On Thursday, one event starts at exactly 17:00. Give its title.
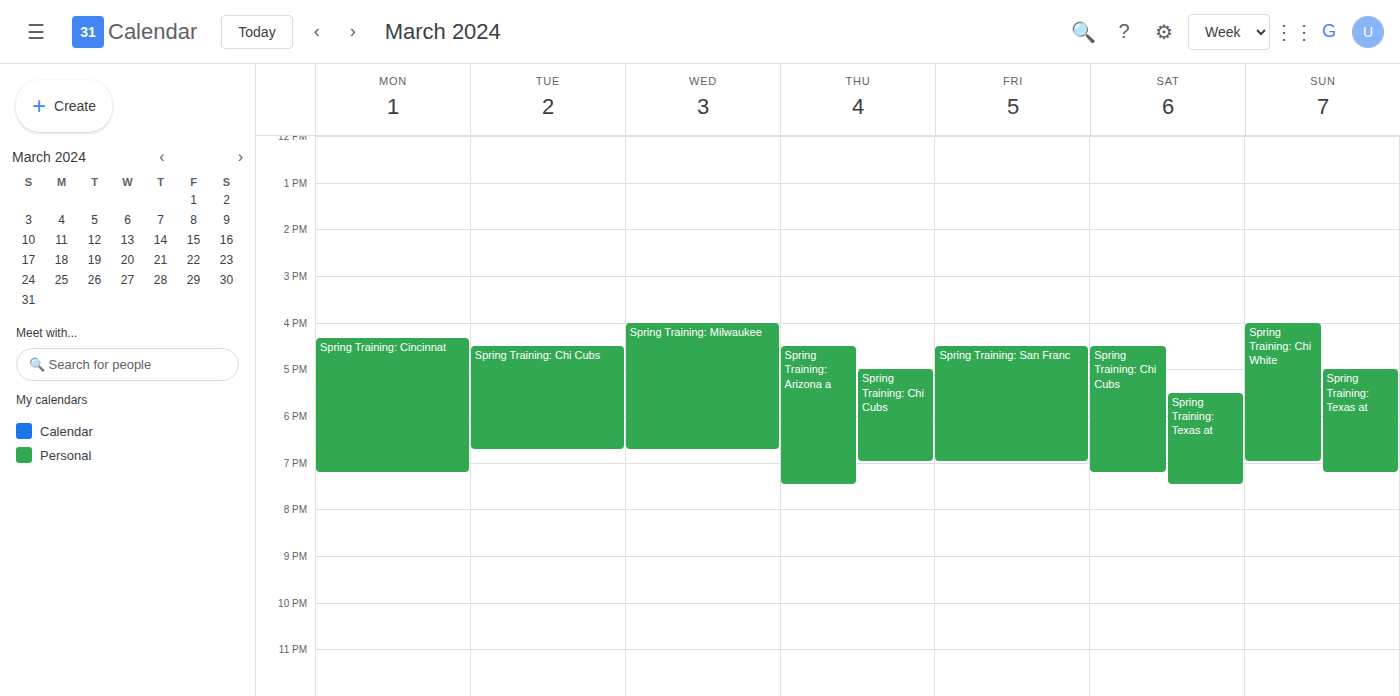
"Spring Training: Chi Cubs"